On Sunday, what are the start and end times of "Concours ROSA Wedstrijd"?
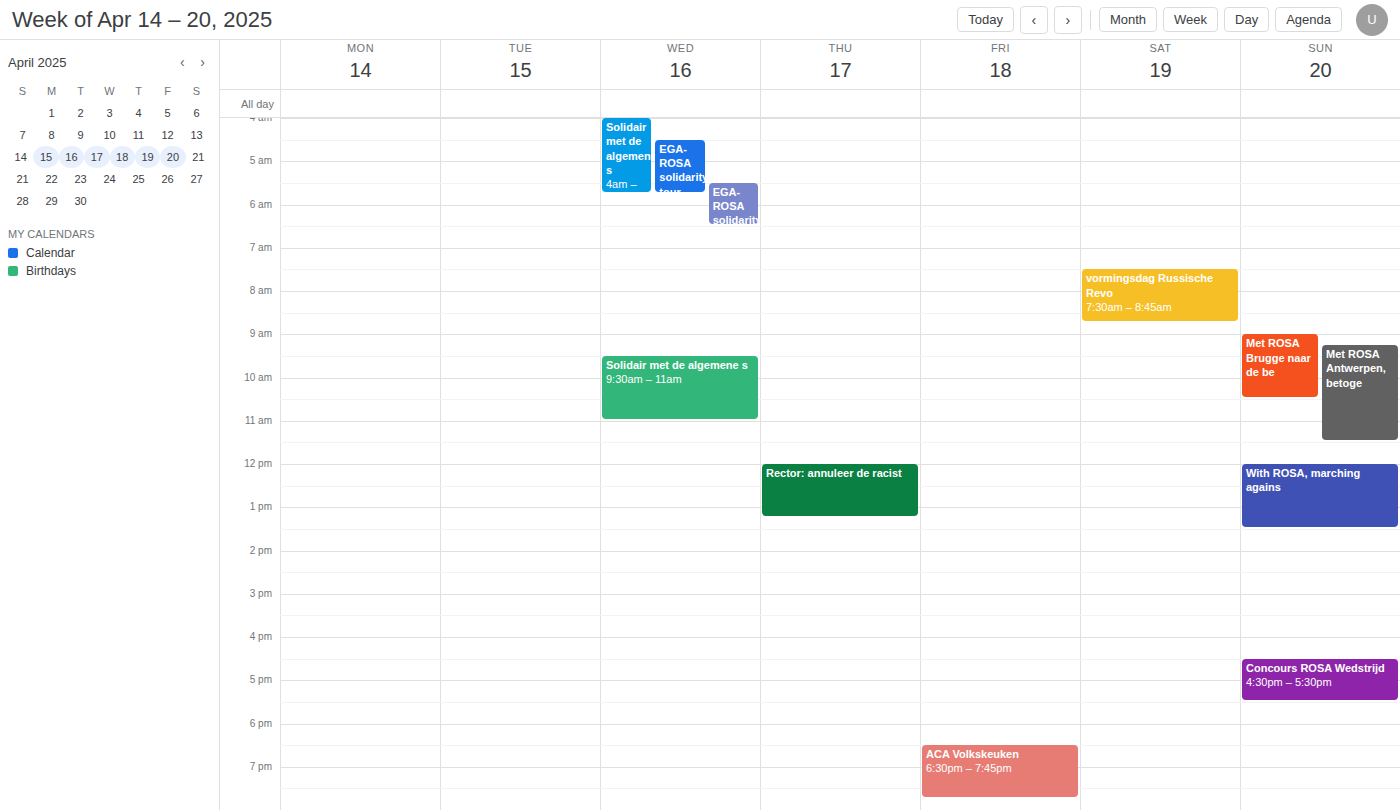
4:30 PM to 5:30 PM